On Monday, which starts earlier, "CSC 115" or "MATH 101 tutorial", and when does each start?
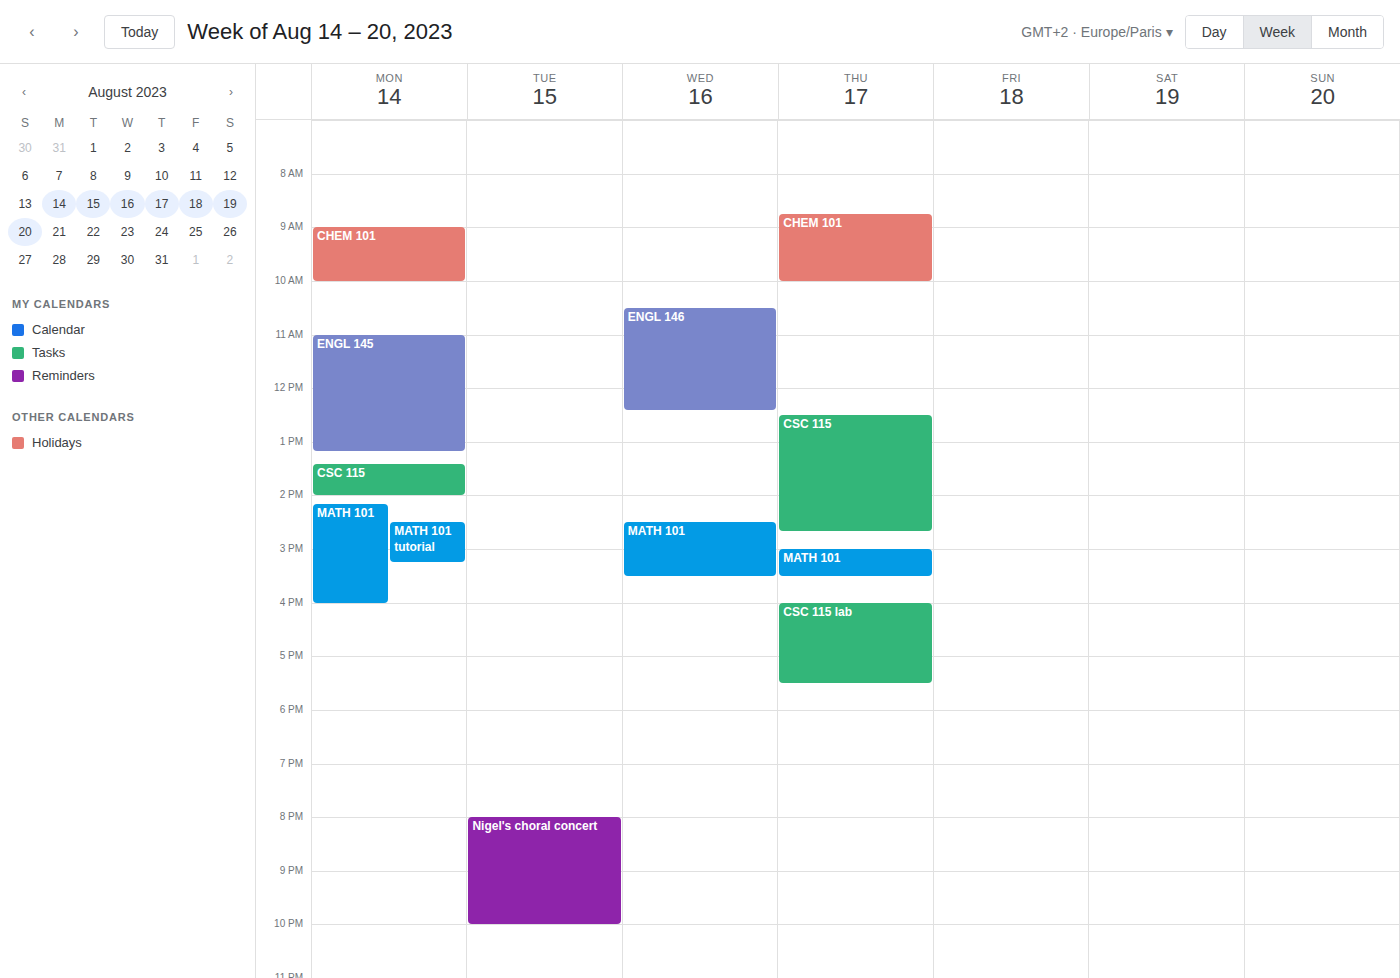
"CSC 115" 1:25 PM; "MATH 101 tutorial" 2:30 PM.